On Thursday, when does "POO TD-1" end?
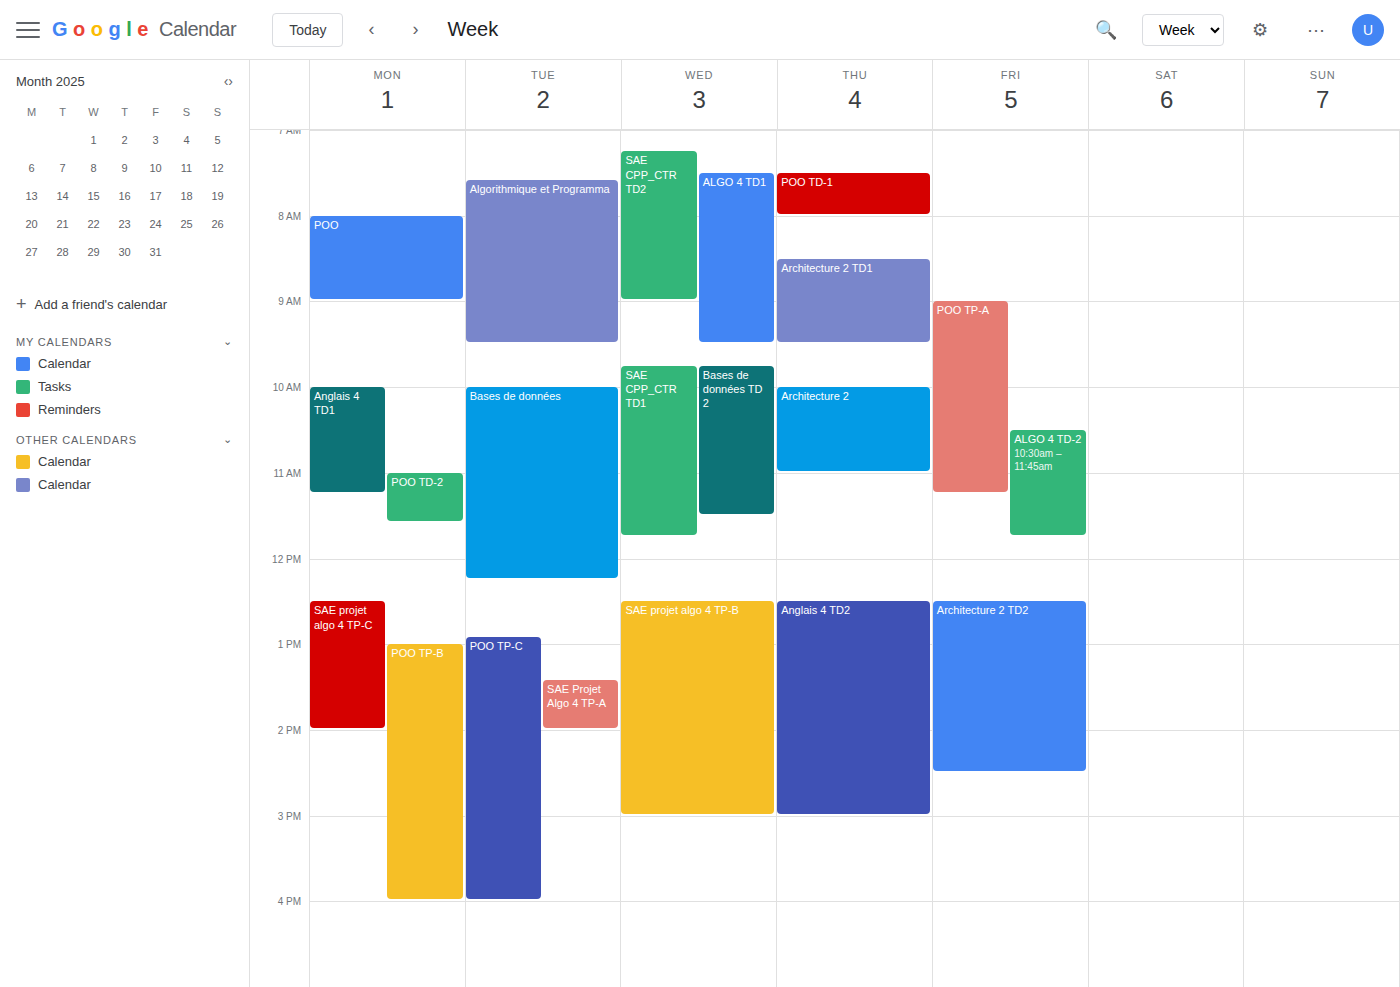
8:00 AM